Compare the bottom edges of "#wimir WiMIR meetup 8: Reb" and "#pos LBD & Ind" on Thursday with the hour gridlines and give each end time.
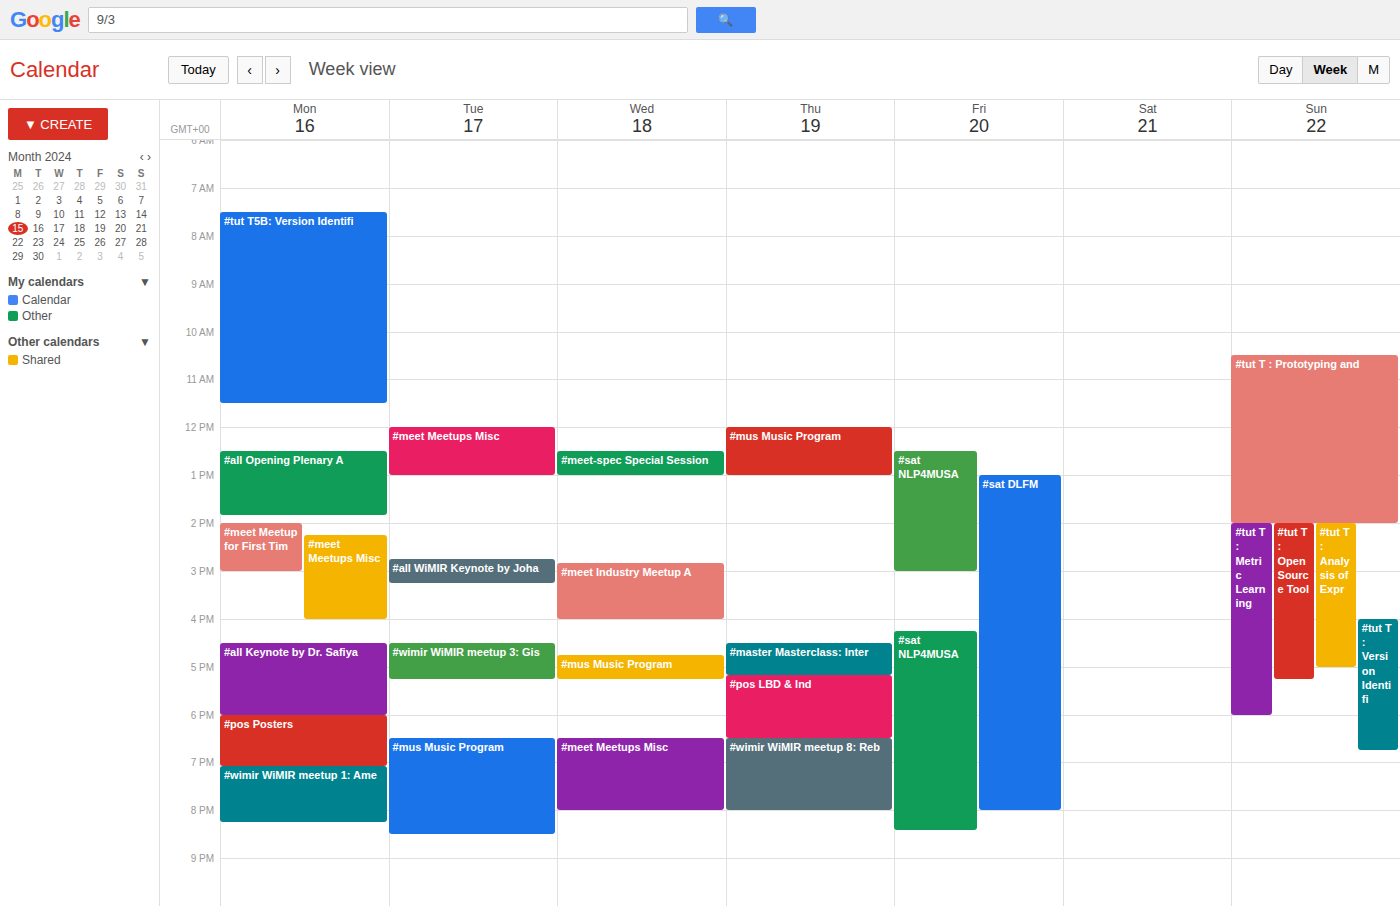
"#wimir WiMIR meetup 8: Reb": 8:00 PM, exactly on the 8 PM line. "#pos LBD & Ind": 6:30 PM, halfway between the 6 PM and 7 PM lines.